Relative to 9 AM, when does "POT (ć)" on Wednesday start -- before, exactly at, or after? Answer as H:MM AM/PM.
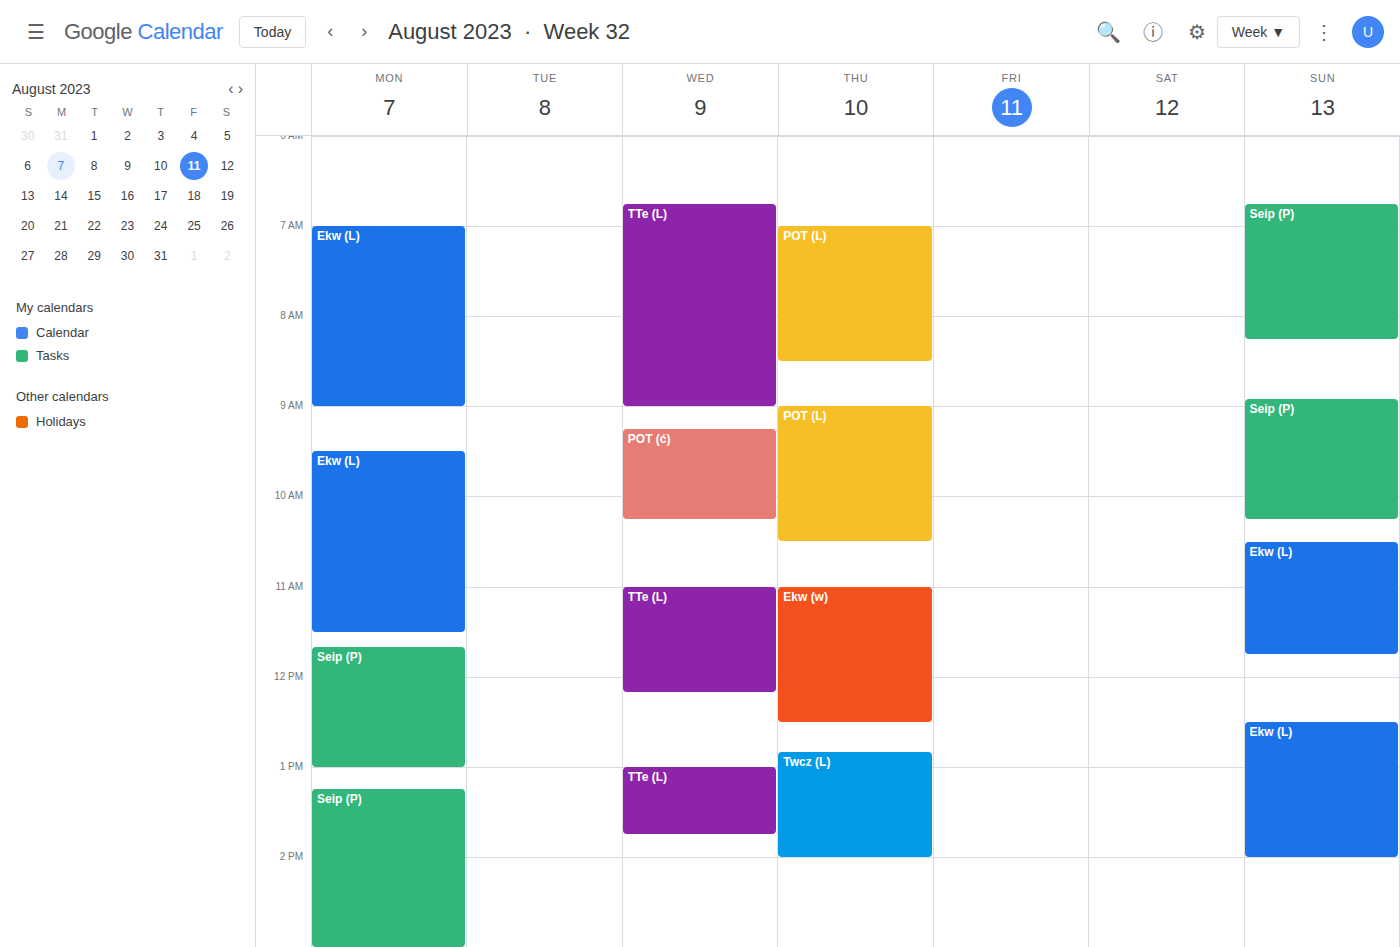
9:15 AM -- after 9 AM, 15 minutes below the 9 AM line.